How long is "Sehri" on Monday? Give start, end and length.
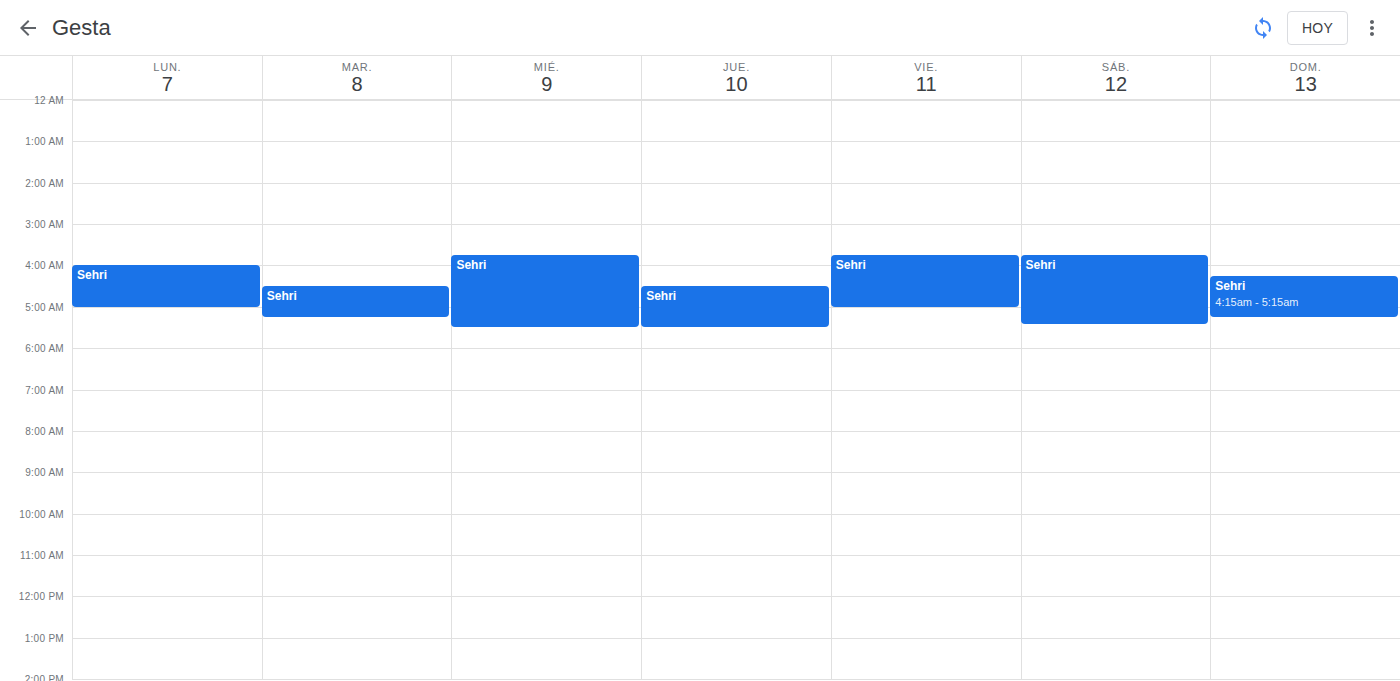
4:00 AM to 5:00 AM, 1 hour